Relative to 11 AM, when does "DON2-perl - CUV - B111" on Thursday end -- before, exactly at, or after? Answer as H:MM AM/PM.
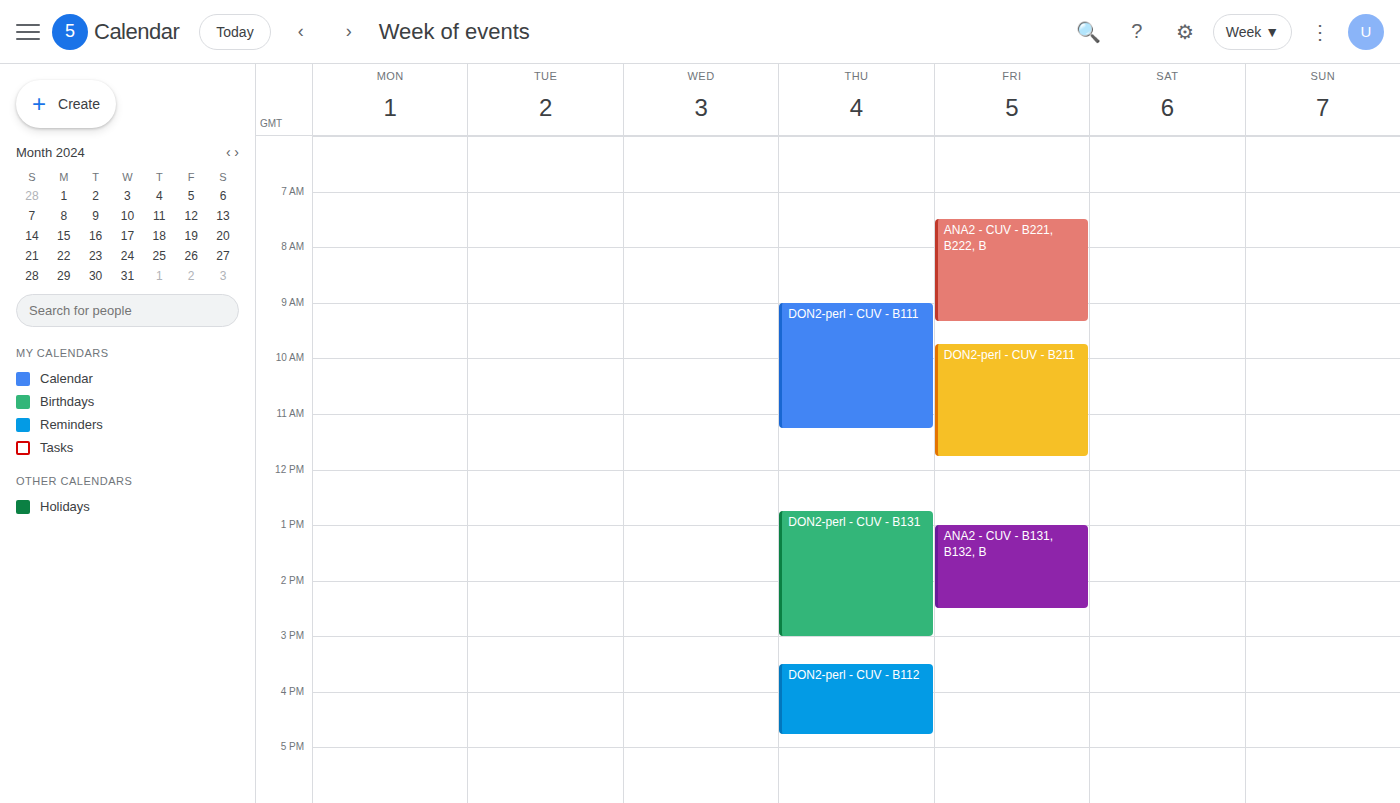
11:15 AM -- after 11 AM, 15 minutes below the 11 AM line.